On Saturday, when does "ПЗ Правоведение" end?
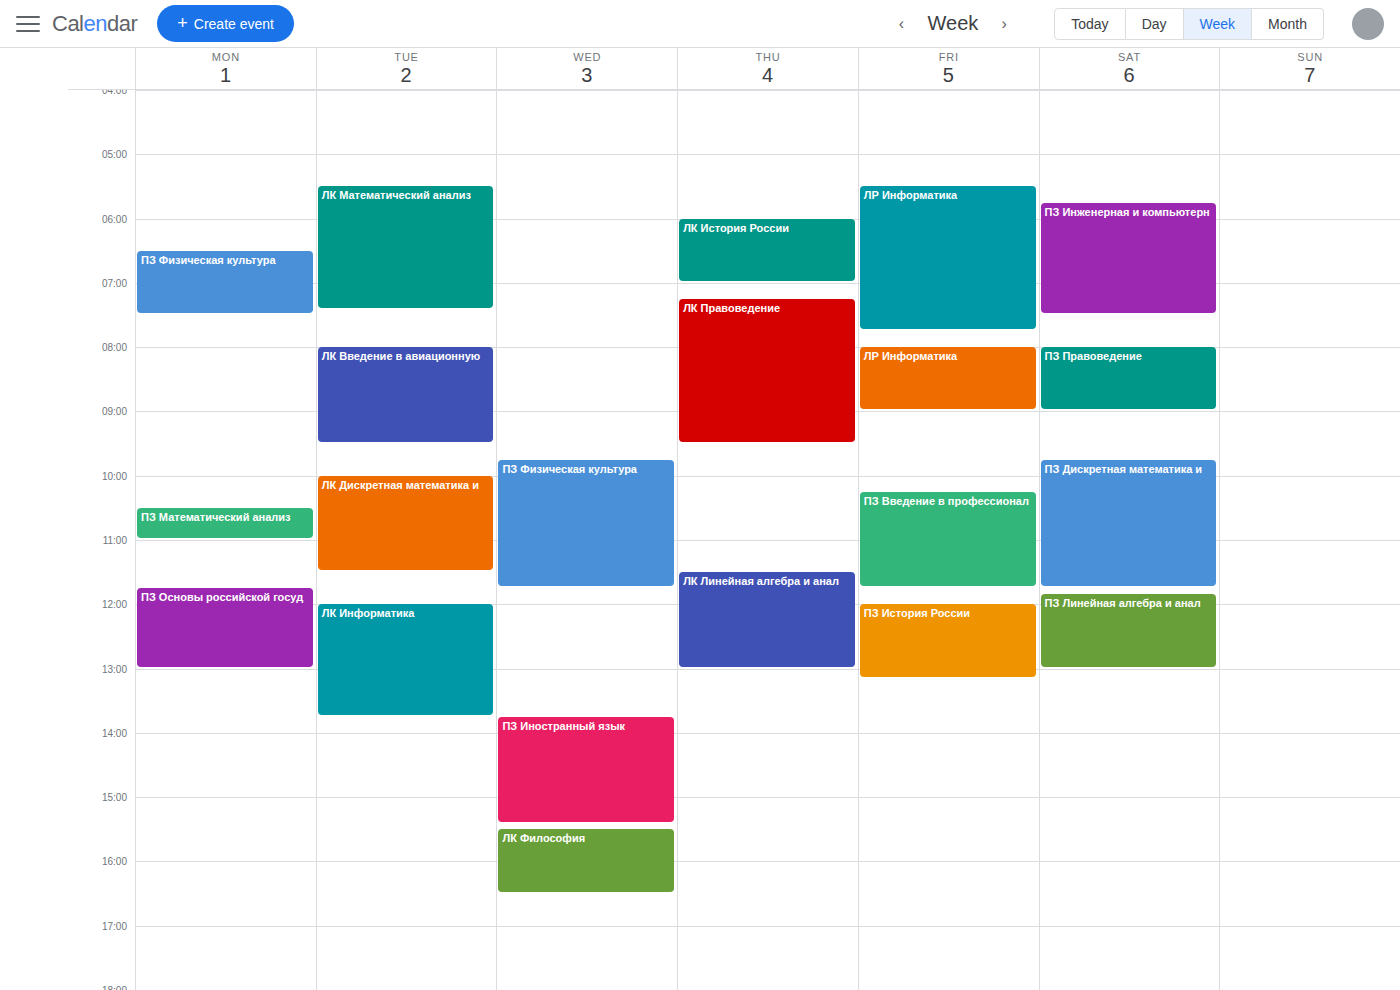
9:00 AM